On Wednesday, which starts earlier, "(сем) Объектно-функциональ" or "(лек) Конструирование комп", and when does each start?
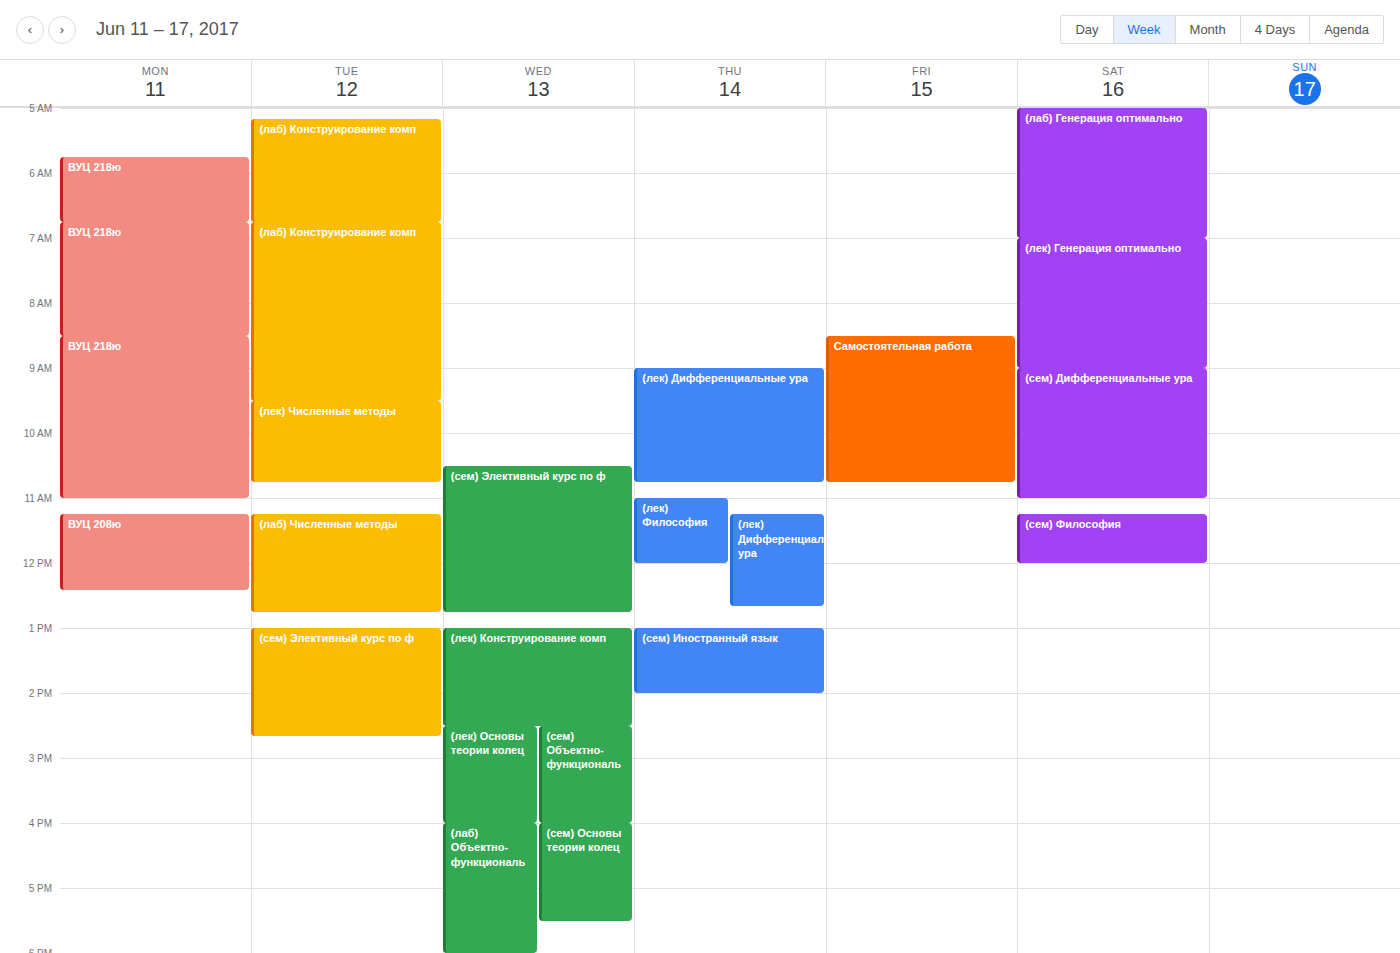
"(лек) Конструирование комп" 1:00 PM; "(сем) Объектно-функциональ" 2:30 PM.